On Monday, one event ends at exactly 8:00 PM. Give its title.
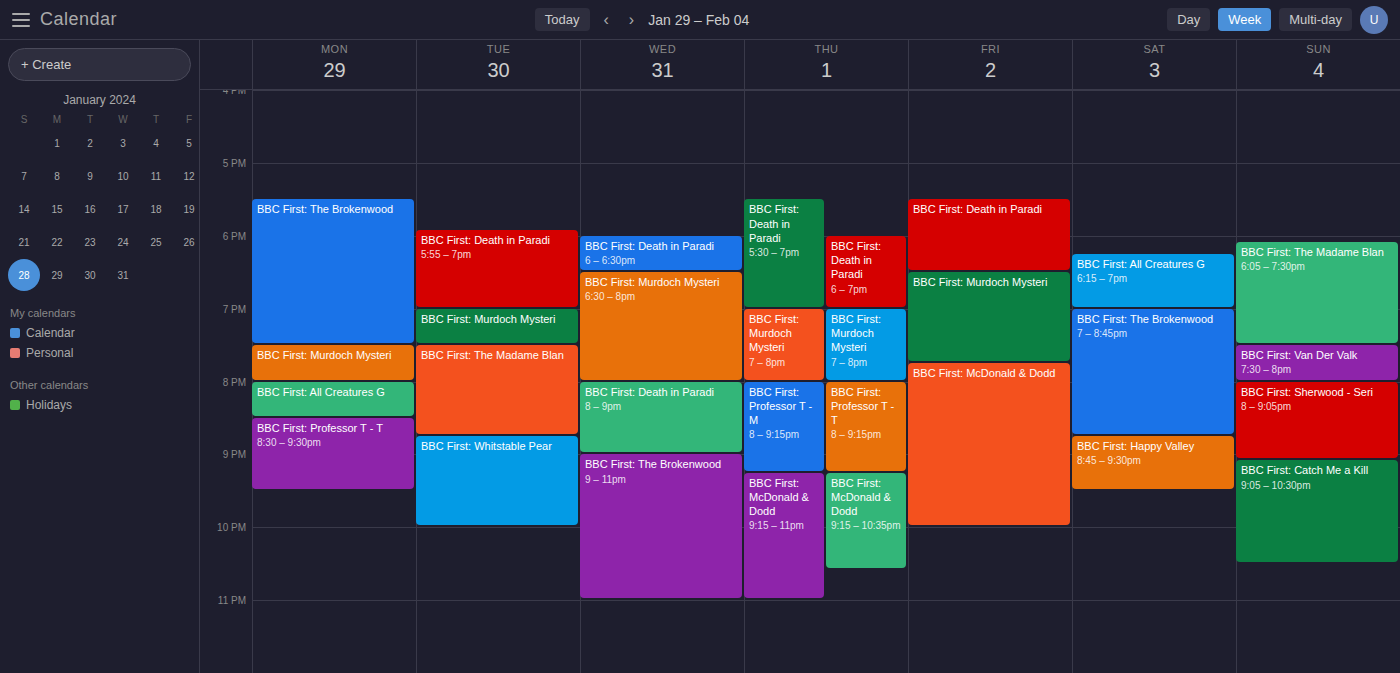
"BBC First: Murdoch Mysteri"